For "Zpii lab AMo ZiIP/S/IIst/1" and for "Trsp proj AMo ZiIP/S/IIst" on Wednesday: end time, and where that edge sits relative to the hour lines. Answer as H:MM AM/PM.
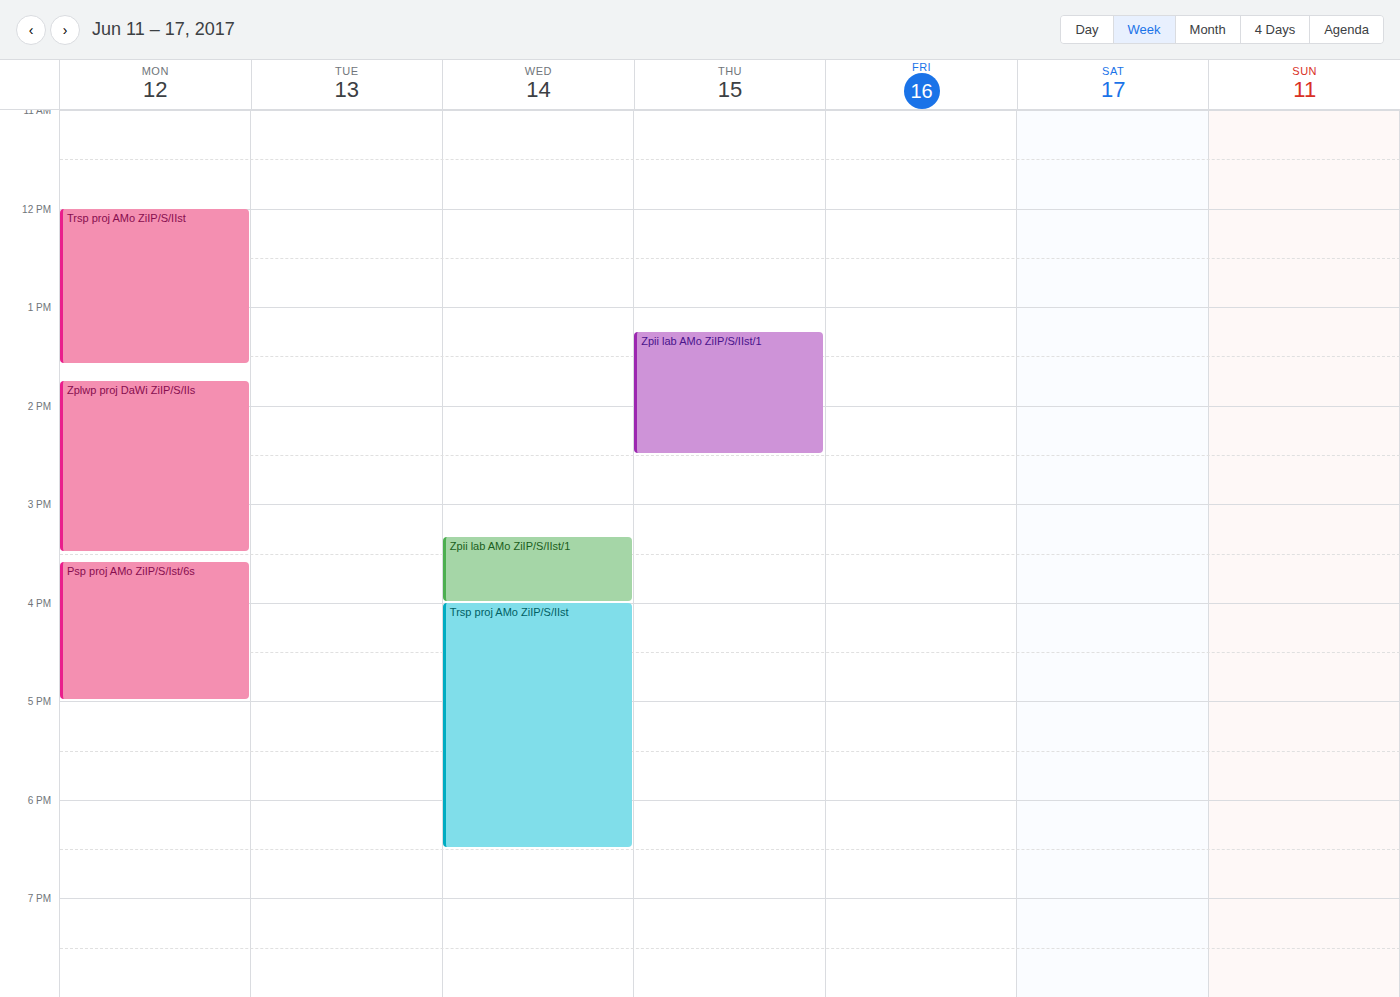
"Zpii lab AMo ZiIP/S/IIst/1": 4:00 PM, exactly on the 4 PM line. "Trsp proj AMo ZiIP/S/IIst": 6:30 PM, halfway between the 6 PM and 7 PM lines.